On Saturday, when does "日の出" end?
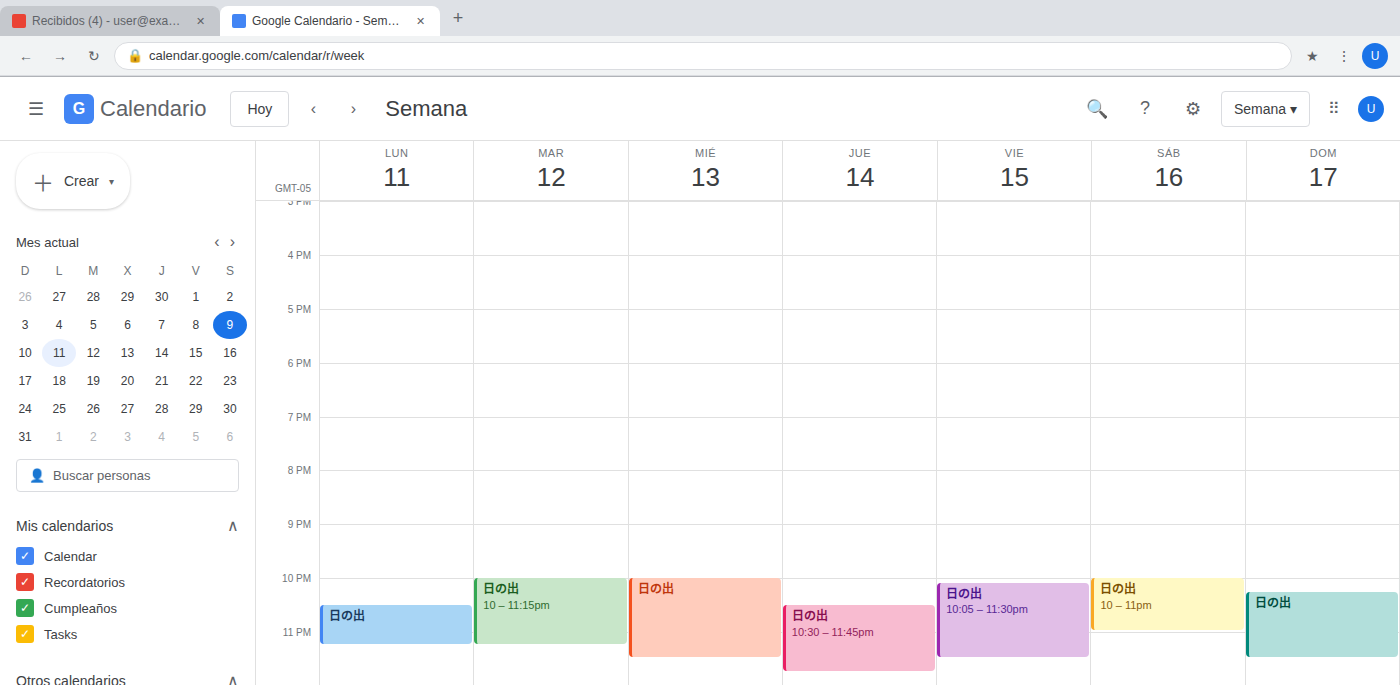
23:00